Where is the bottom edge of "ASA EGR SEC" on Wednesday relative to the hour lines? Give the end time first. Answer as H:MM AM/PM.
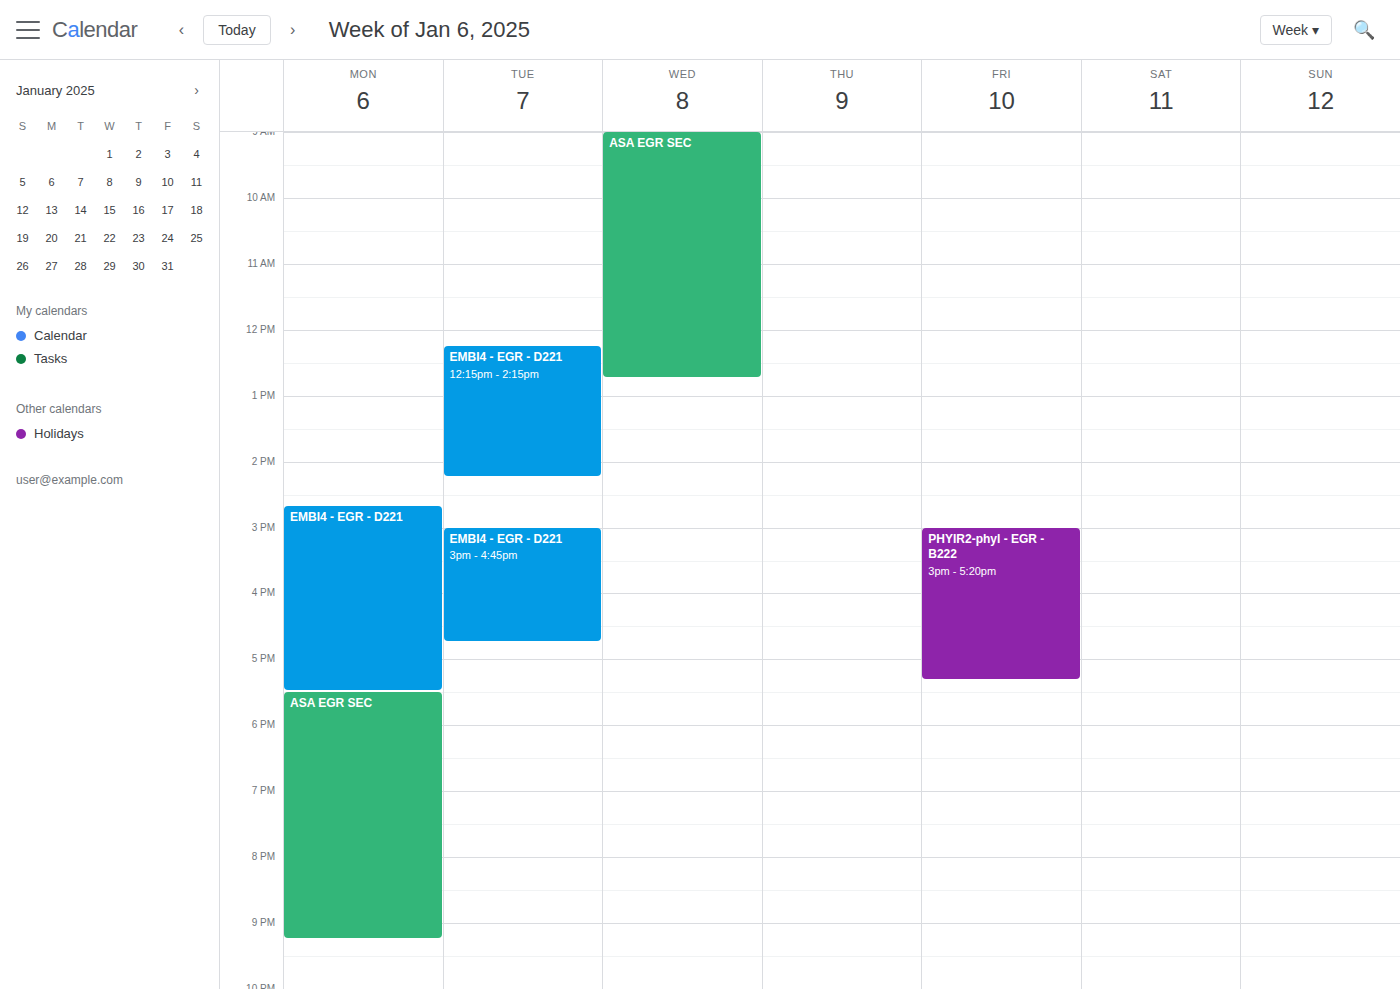
12:45 PM -- neither: three quarters of the way from the 12 PM line to the 1 PM line.